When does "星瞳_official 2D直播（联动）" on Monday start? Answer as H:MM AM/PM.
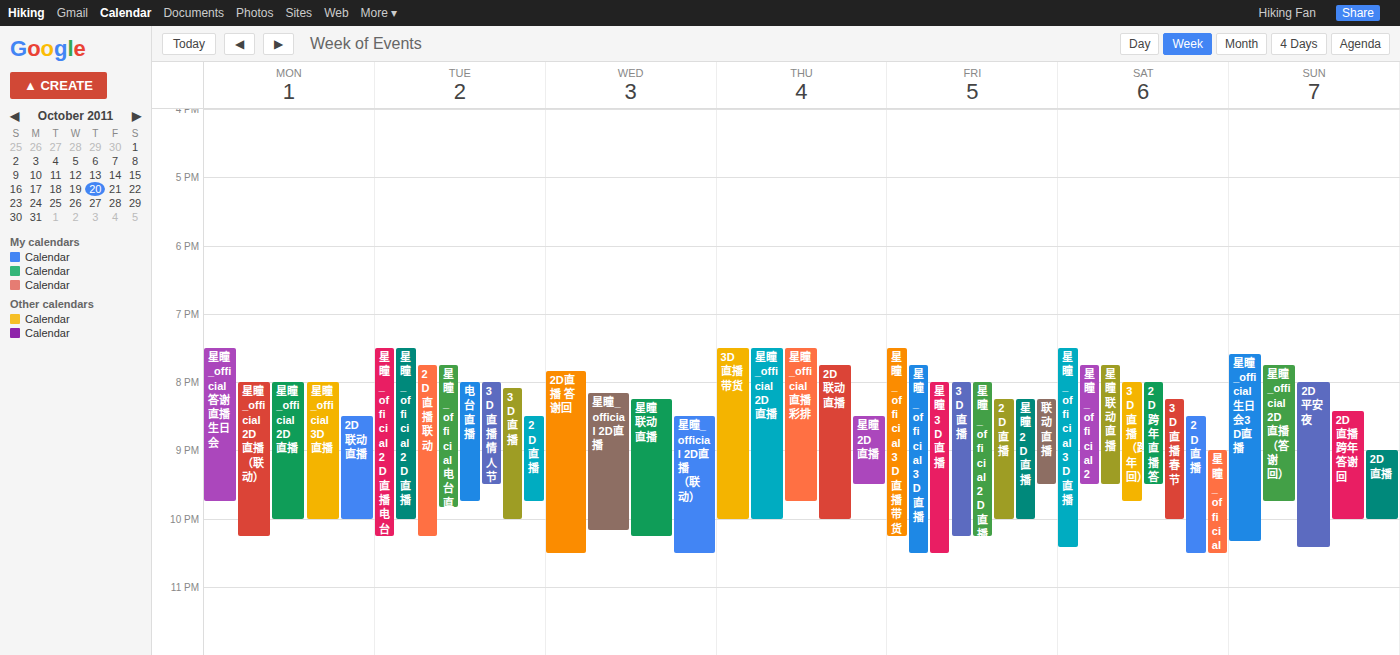
8:00 PM